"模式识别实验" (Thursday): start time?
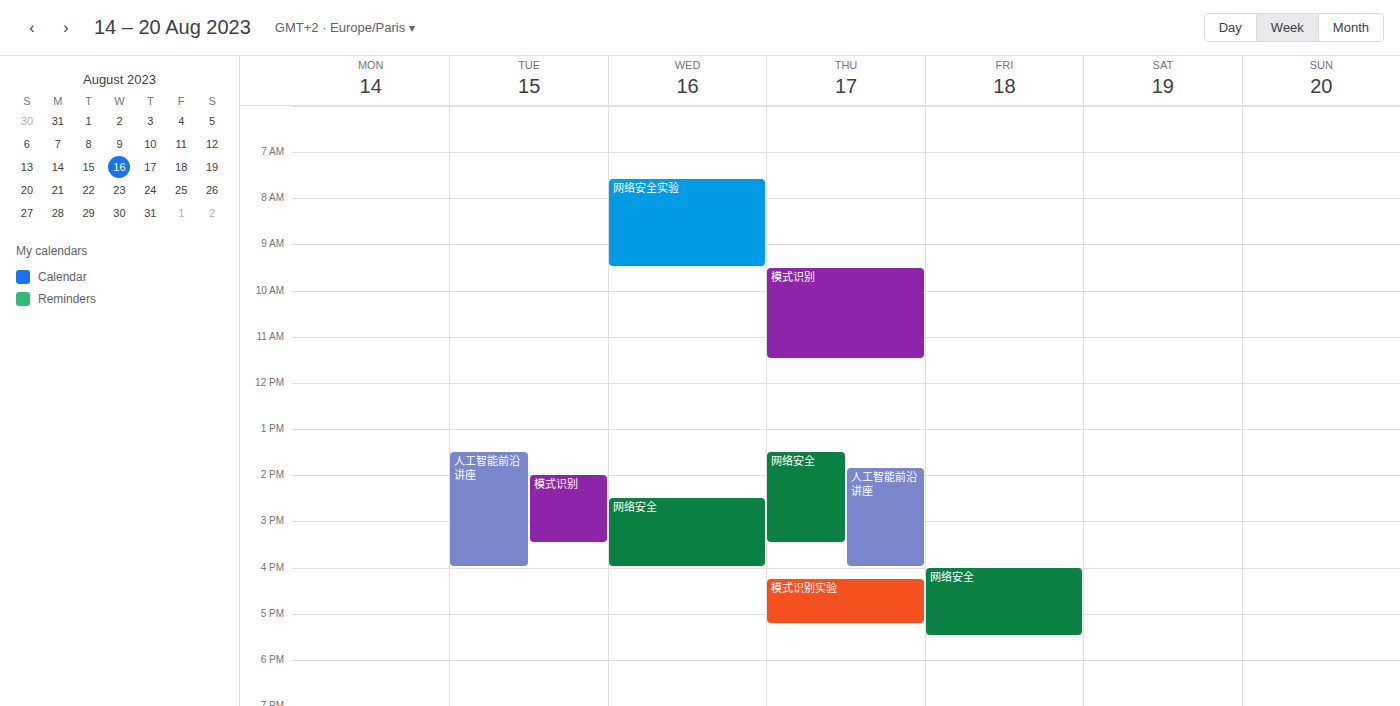
4:15 PM